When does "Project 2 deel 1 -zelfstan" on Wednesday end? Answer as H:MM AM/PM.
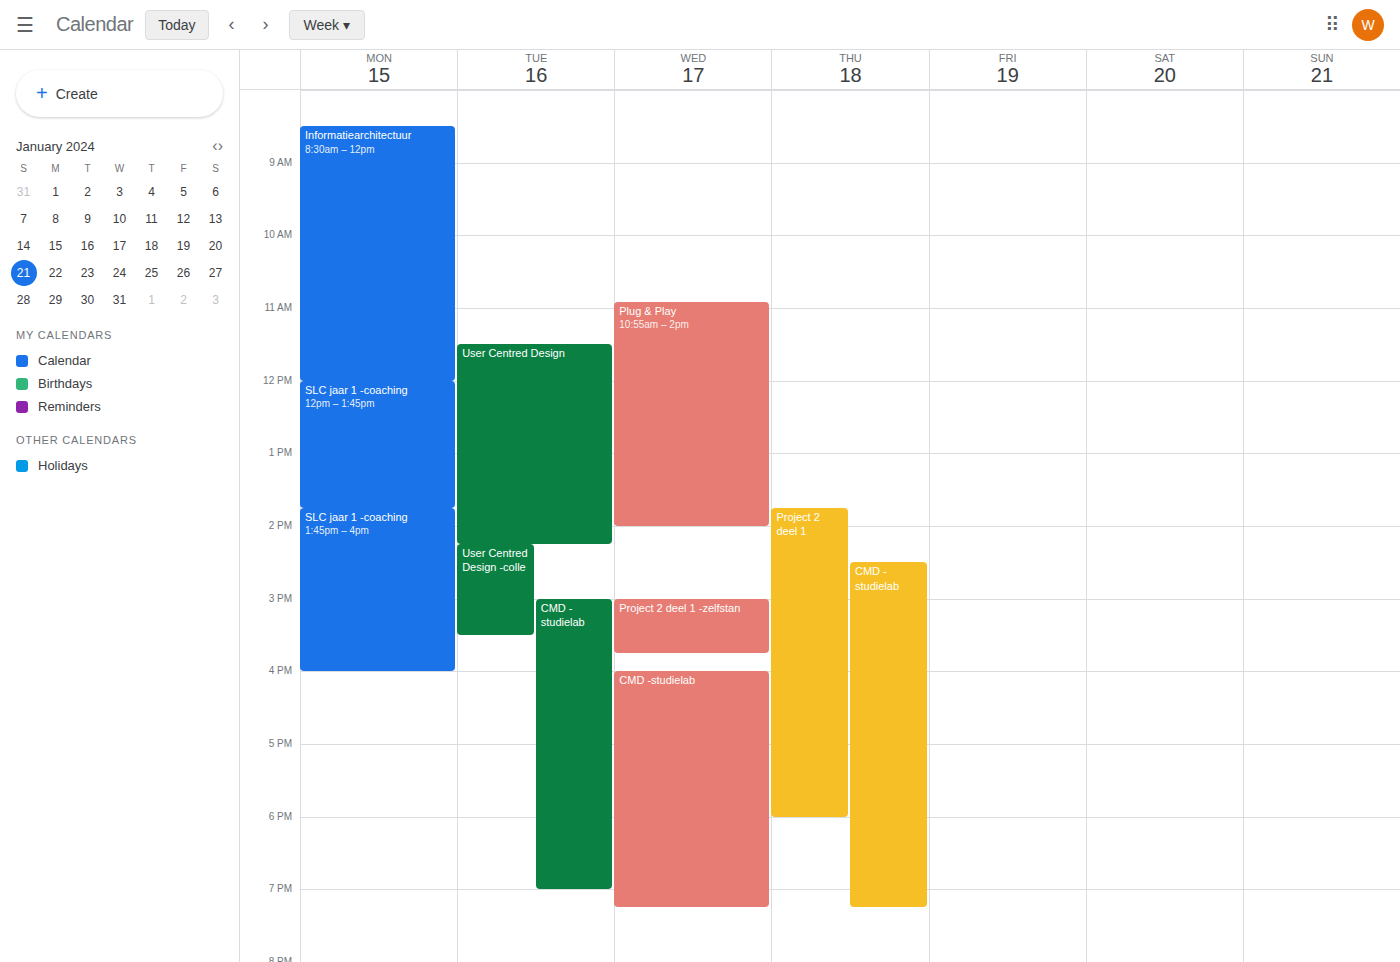
3:45 PM